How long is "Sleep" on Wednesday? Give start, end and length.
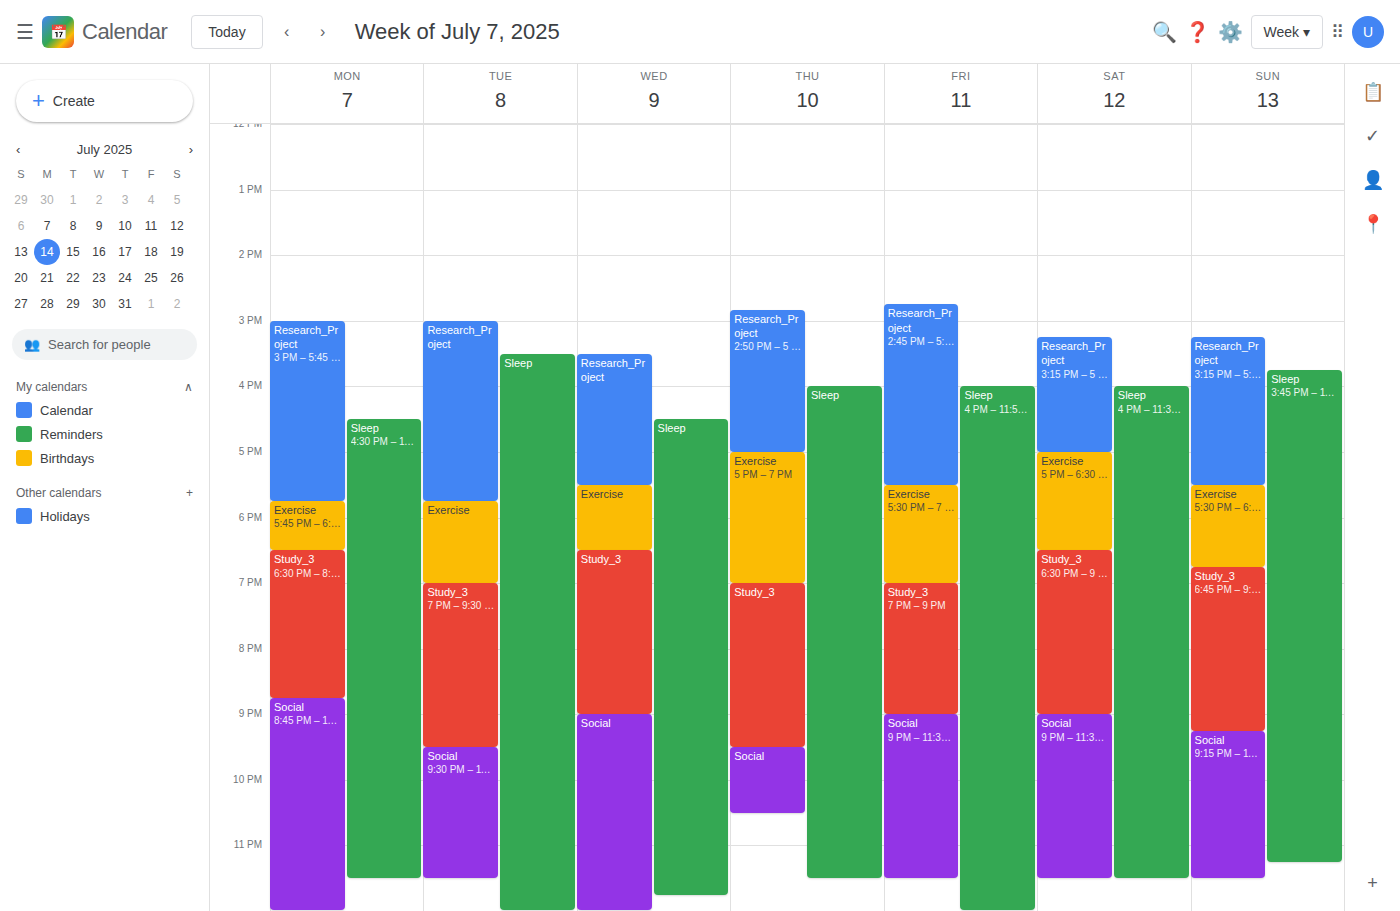
4:30 PM to 11:45 PM, 7 hours 15 minutes